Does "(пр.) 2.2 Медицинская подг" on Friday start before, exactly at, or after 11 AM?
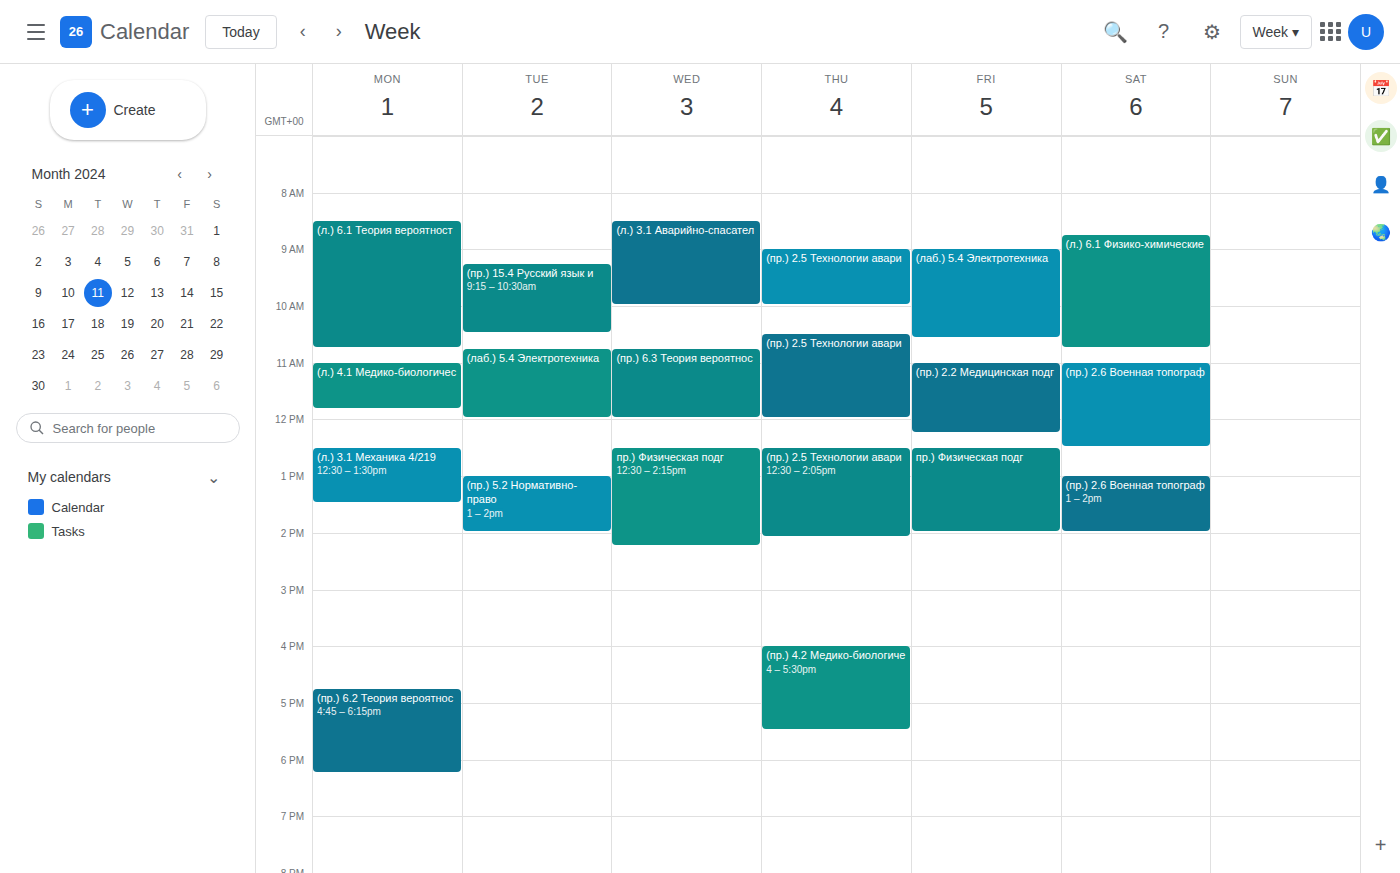
11:00 AM -- exactly at 11 AM, on the 11 AM line.